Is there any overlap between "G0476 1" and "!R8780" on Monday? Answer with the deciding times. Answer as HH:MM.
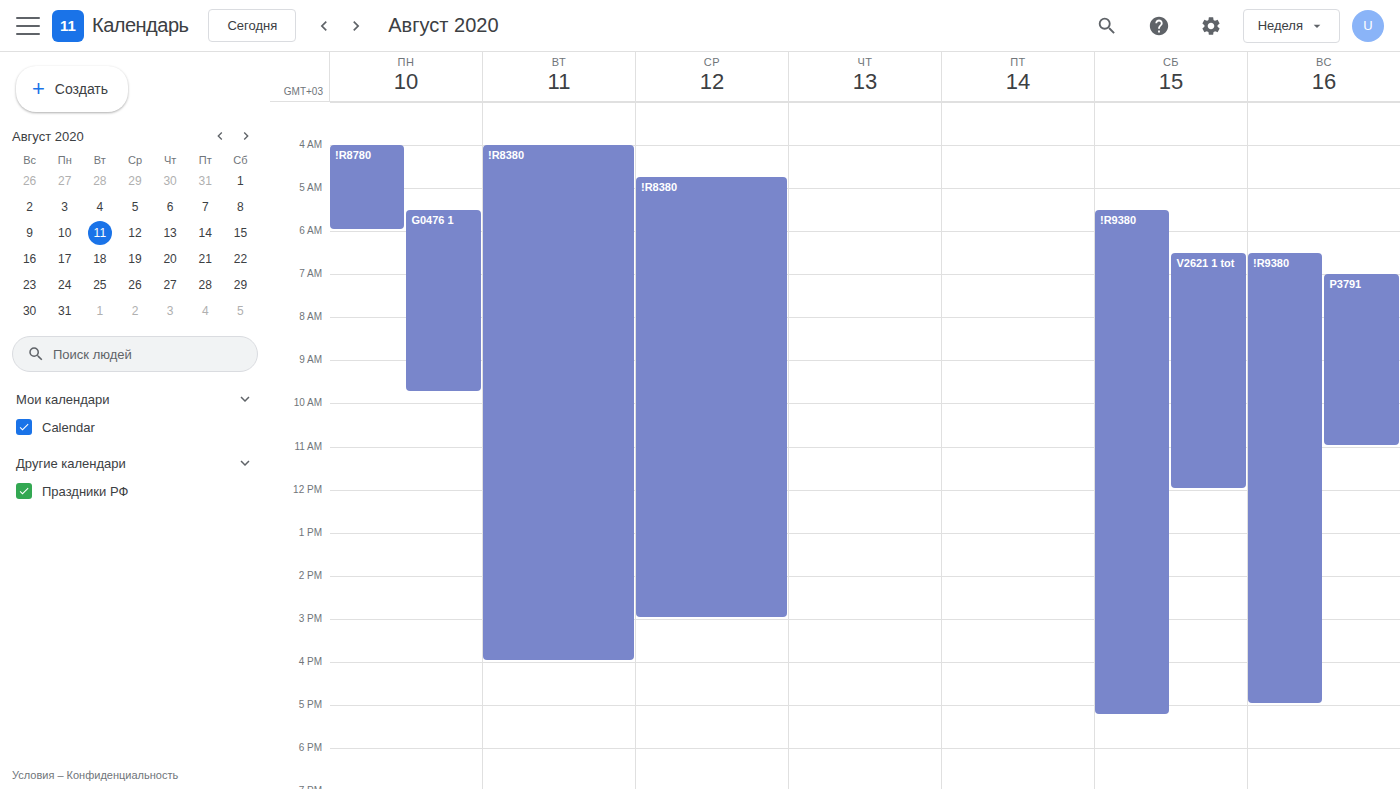
"G0476 1" starts at 05:30, before "!R8780" ends at 06:00 -- they overlap.